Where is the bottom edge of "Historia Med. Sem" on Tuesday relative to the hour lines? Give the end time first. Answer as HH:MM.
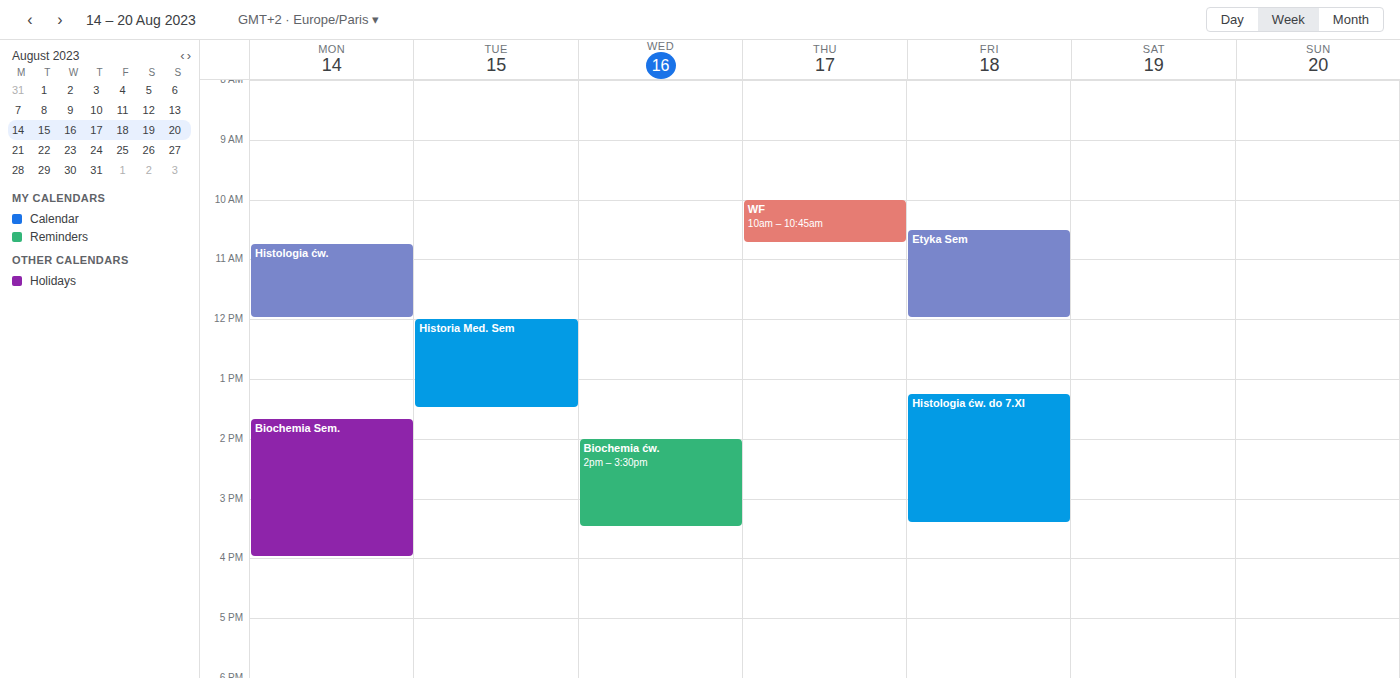
13:30 -- halfway between the 13:00 and 14:00 lines.